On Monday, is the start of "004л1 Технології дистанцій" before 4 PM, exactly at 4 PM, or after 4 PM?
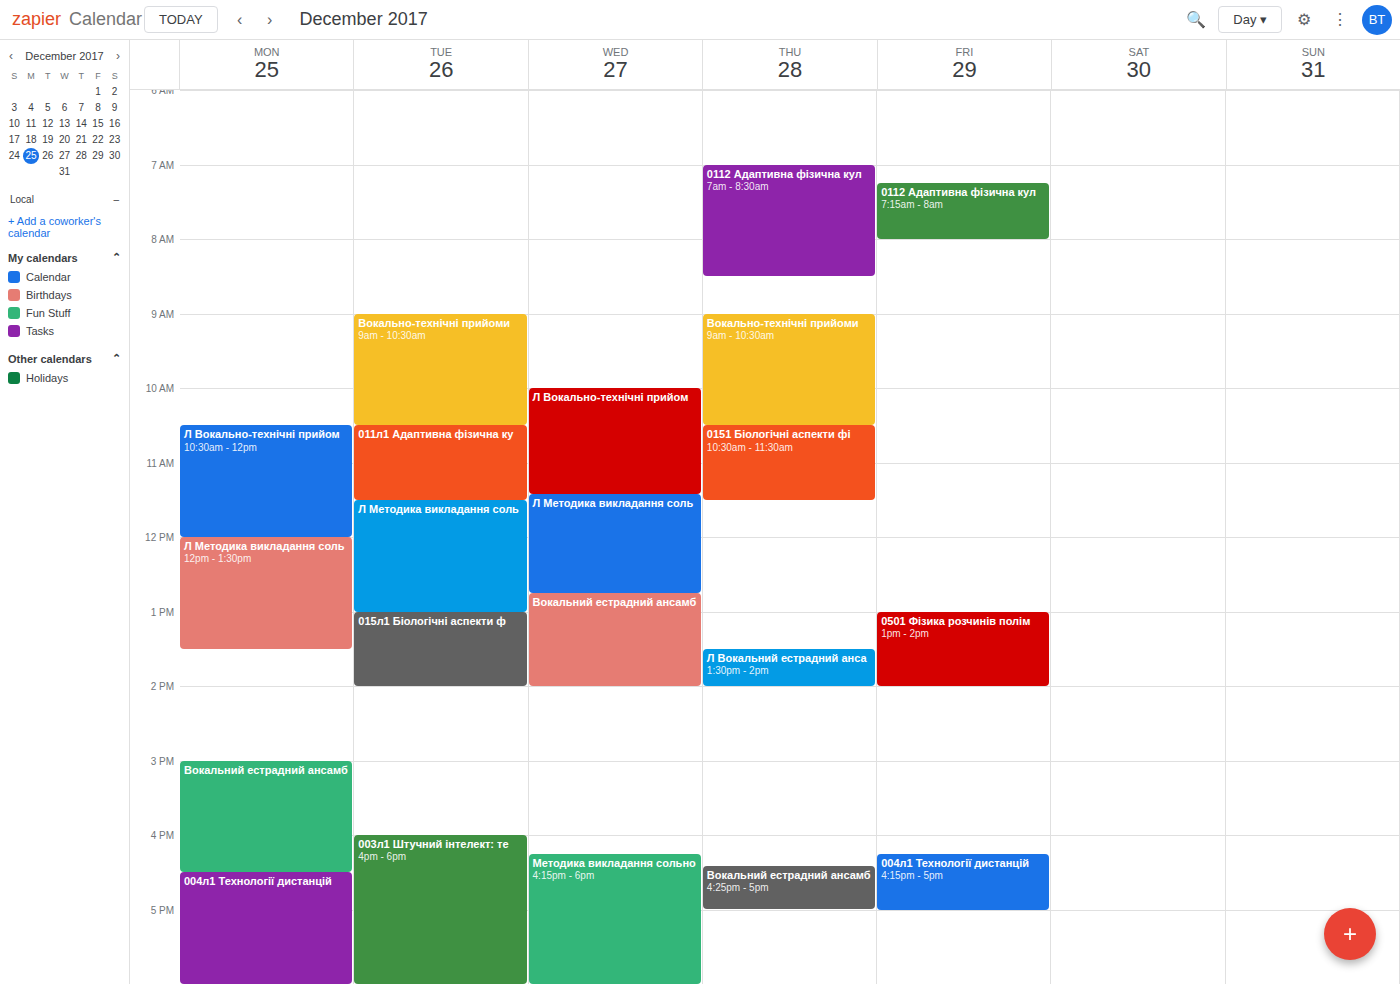
4:30 PM -- after 4 PM, 30 minutes below the 4 PM line.